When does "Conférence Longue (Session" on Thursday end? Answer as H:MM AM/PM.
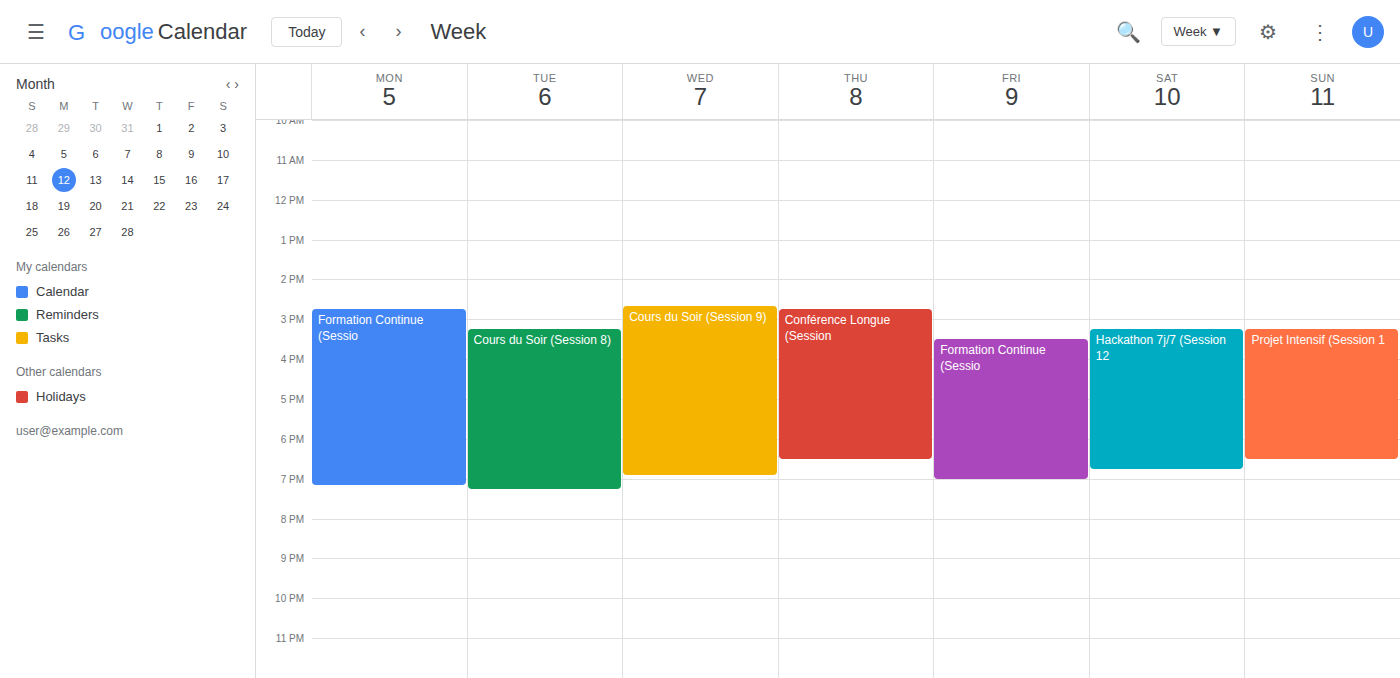
6:30 PM